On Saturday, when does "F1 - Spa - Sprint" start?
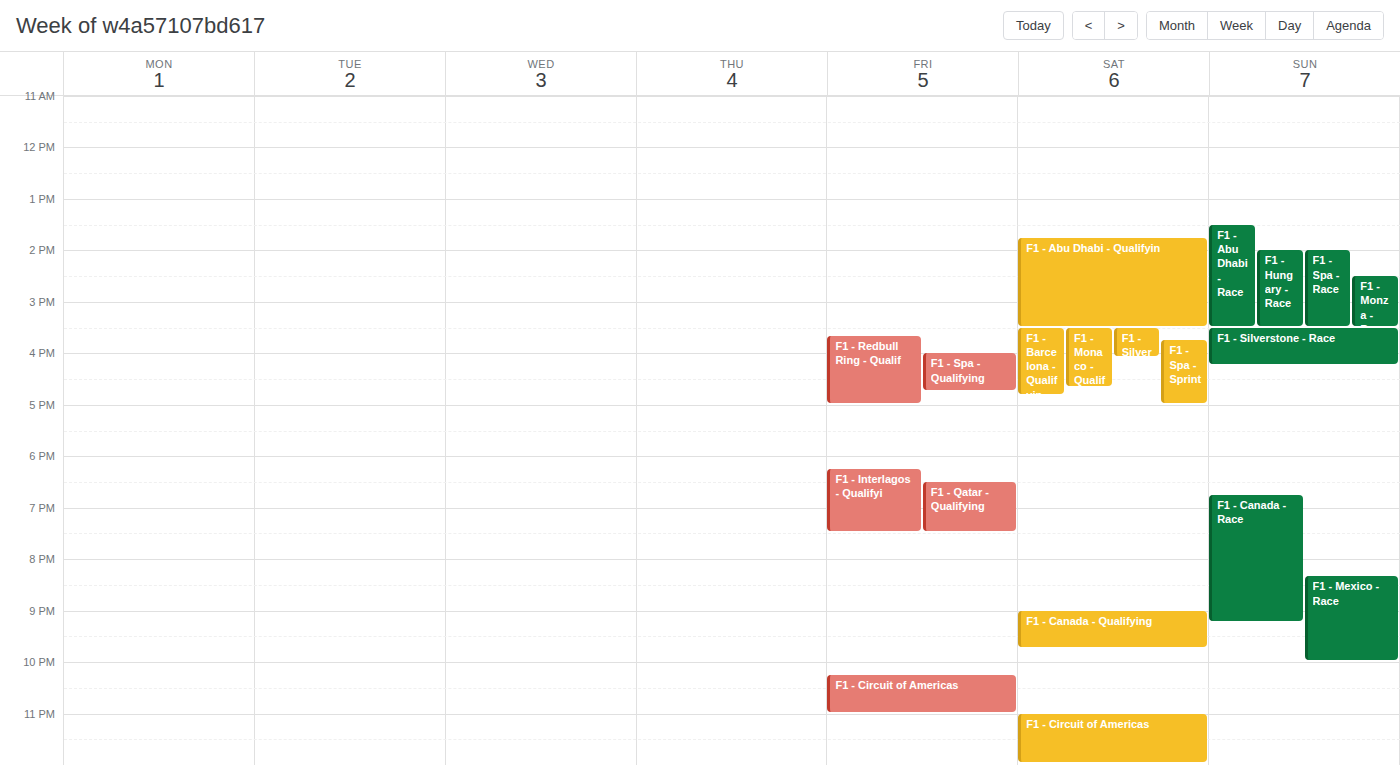
3:45 PM